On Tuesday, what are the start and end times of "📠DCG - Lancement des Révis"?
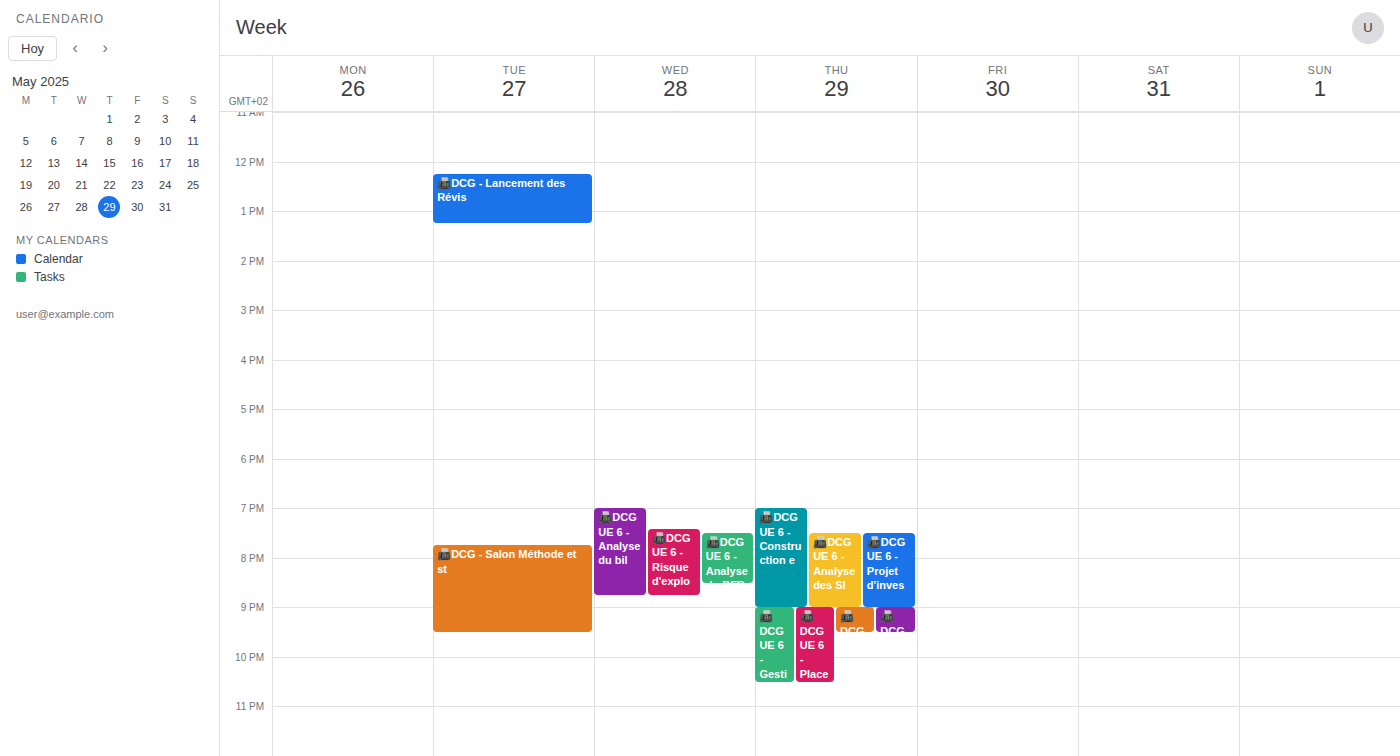
12:15 to 13:15